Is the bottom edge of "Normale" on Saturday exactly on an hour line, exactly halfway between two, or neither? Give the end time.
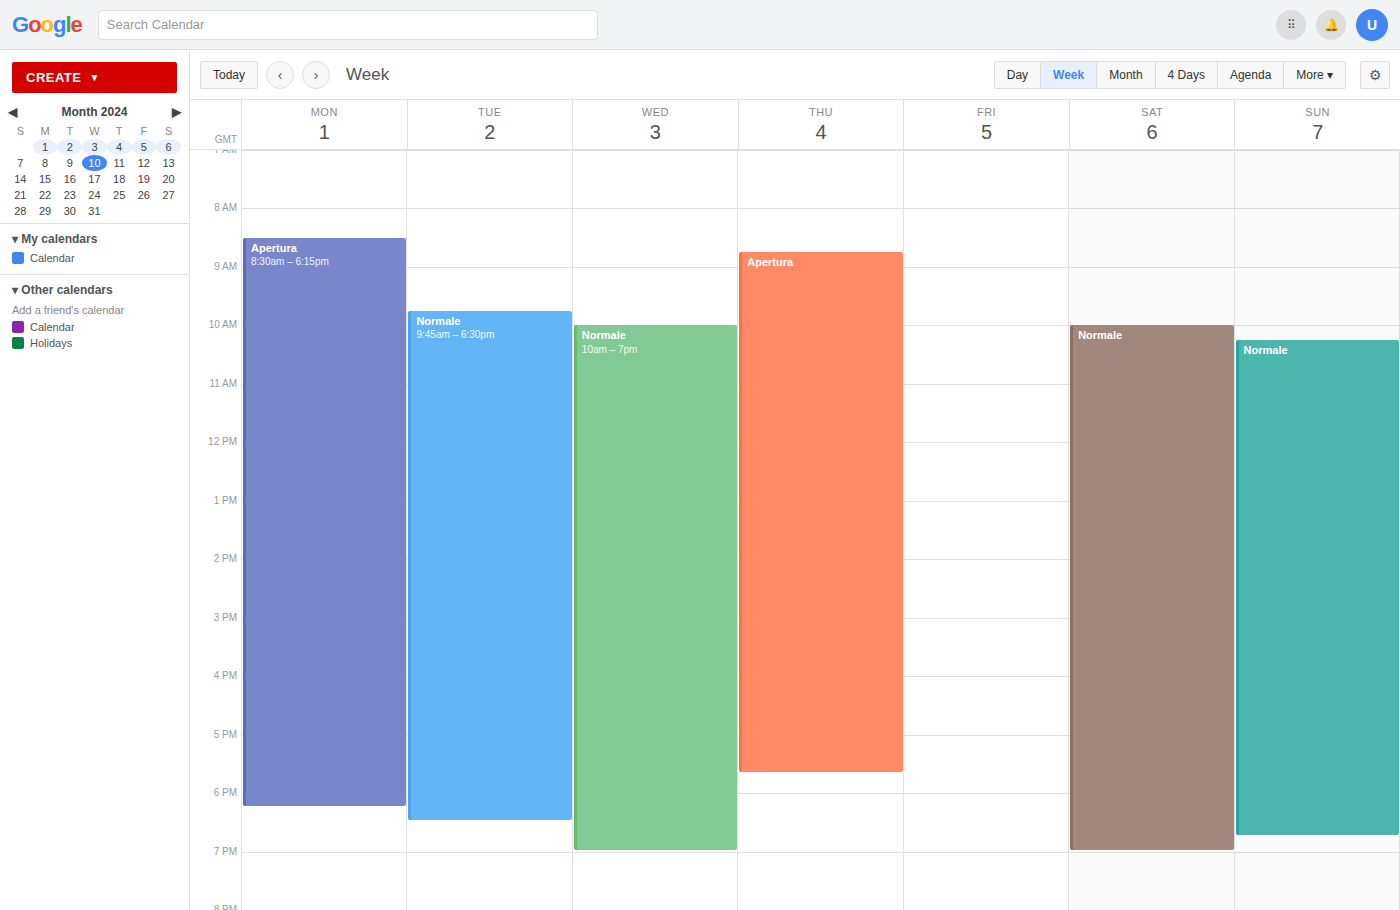
7:00 PM -- exactly on the 7 PM line.